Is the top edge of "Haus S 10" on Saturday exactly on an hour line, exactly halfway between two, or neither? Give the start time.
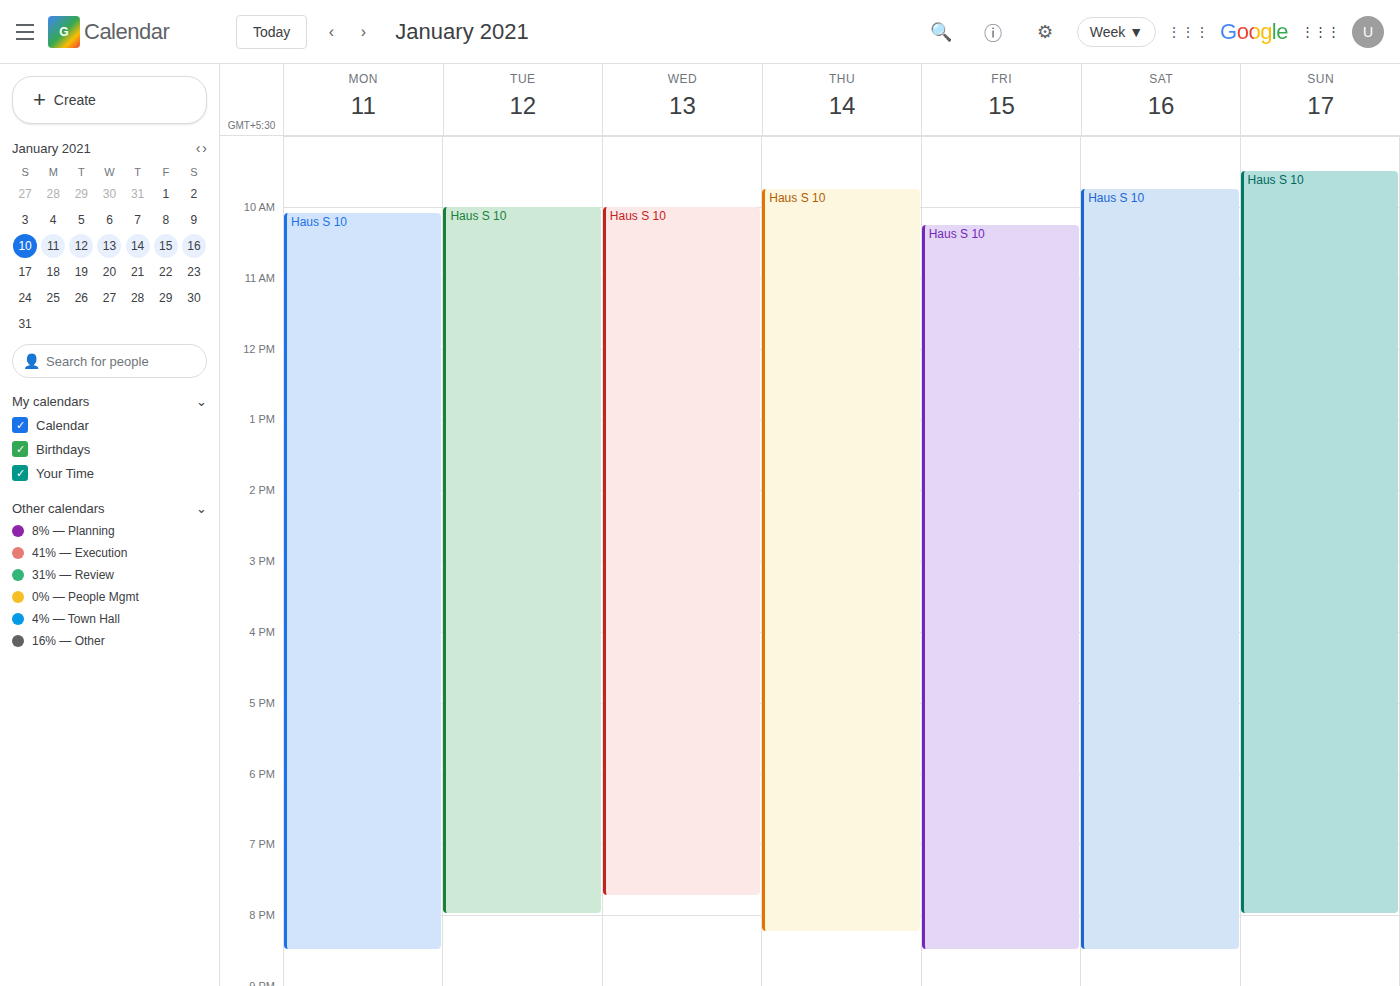
9:45 AM -- neither: three quarters of the way from the 9 AM line to the 10 AM line.